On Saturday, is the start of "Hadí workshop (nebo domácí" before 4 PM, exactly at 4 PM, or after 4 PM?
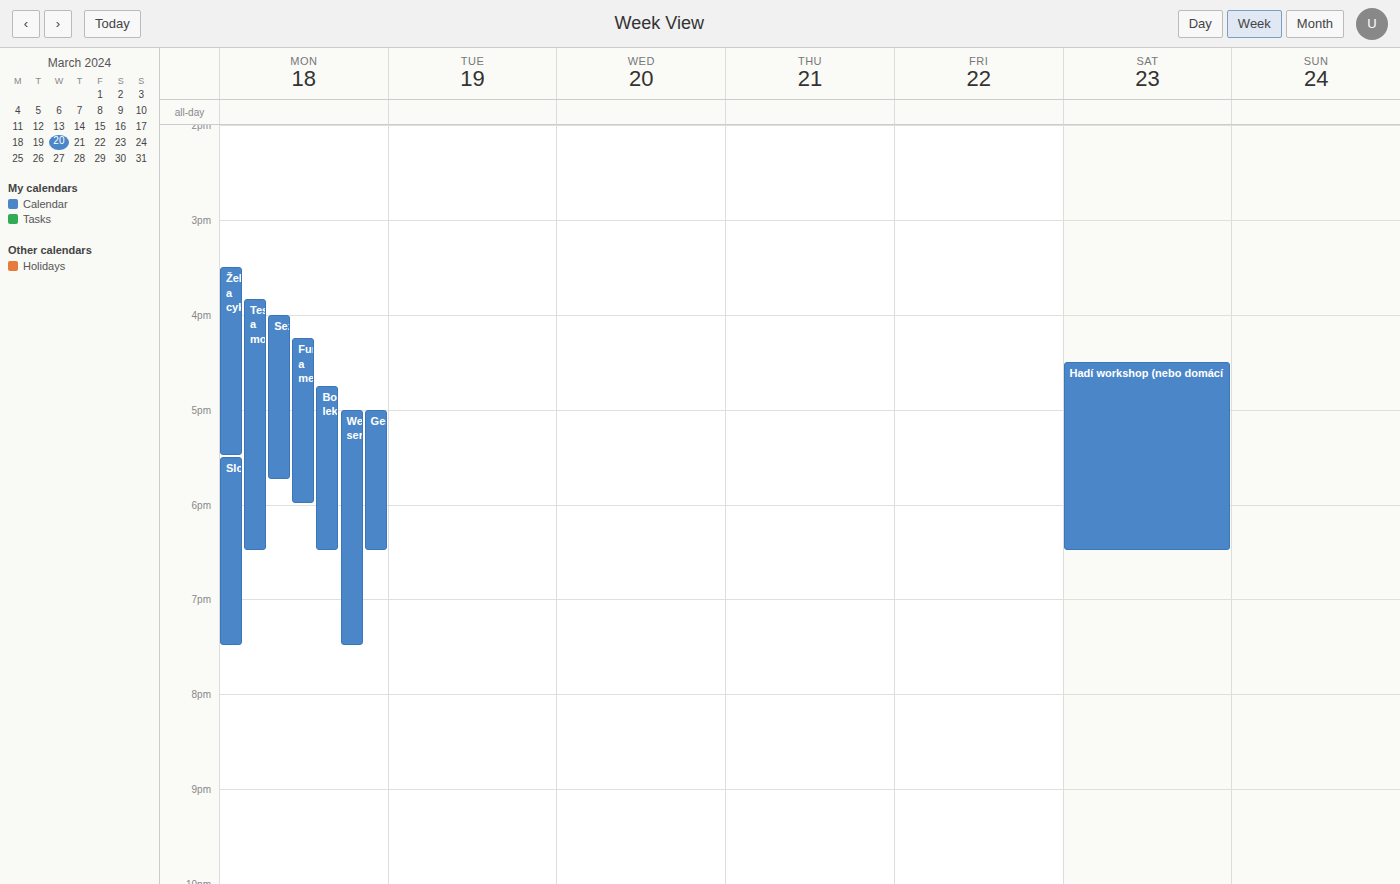
4:30 PM -- after 4 PM, 30 minutes below the 4 PM line.